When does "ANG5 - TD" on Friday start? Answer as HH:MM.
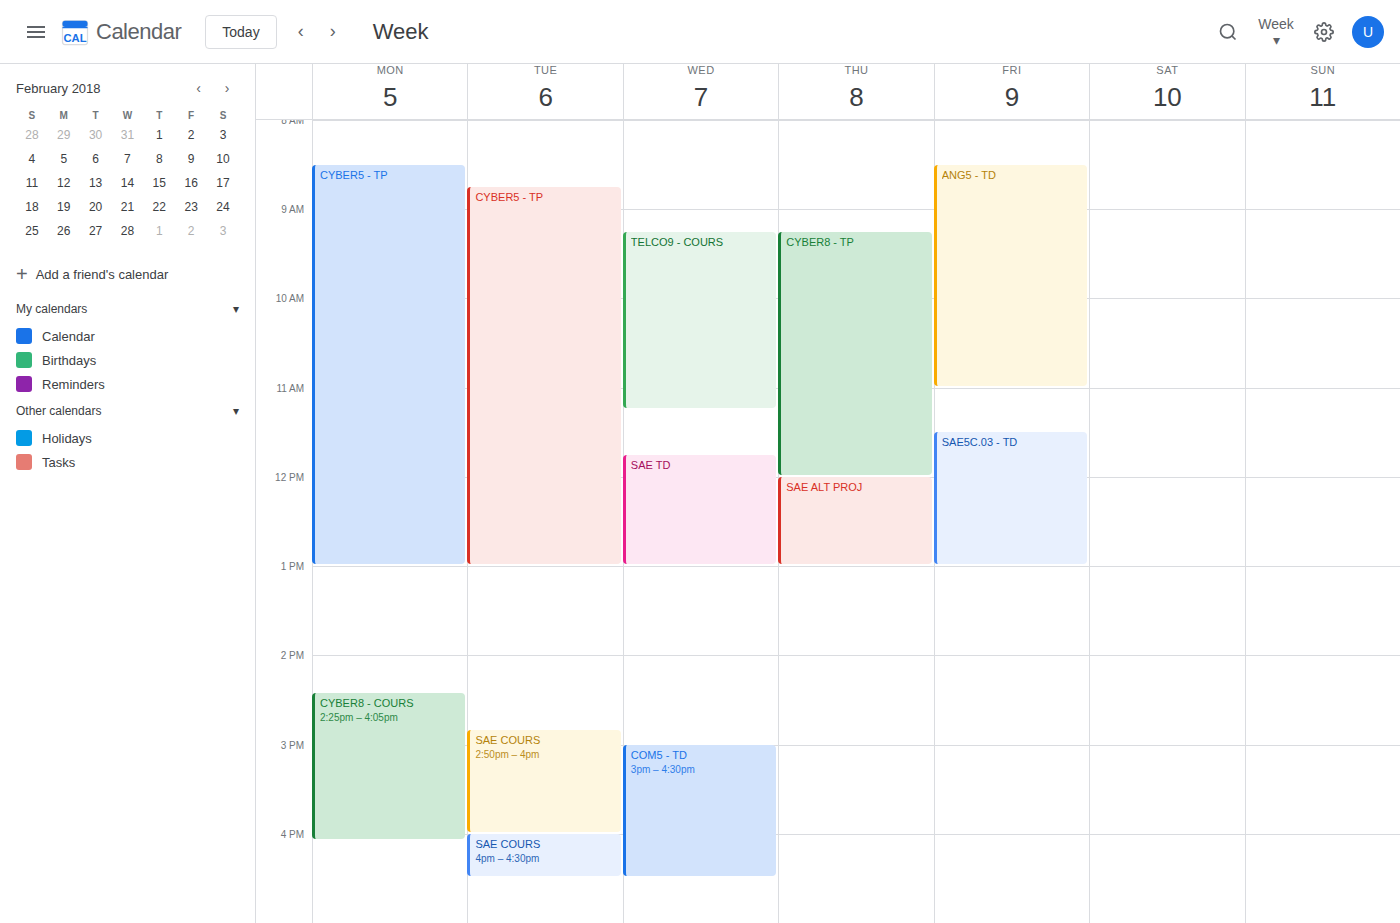
08:30